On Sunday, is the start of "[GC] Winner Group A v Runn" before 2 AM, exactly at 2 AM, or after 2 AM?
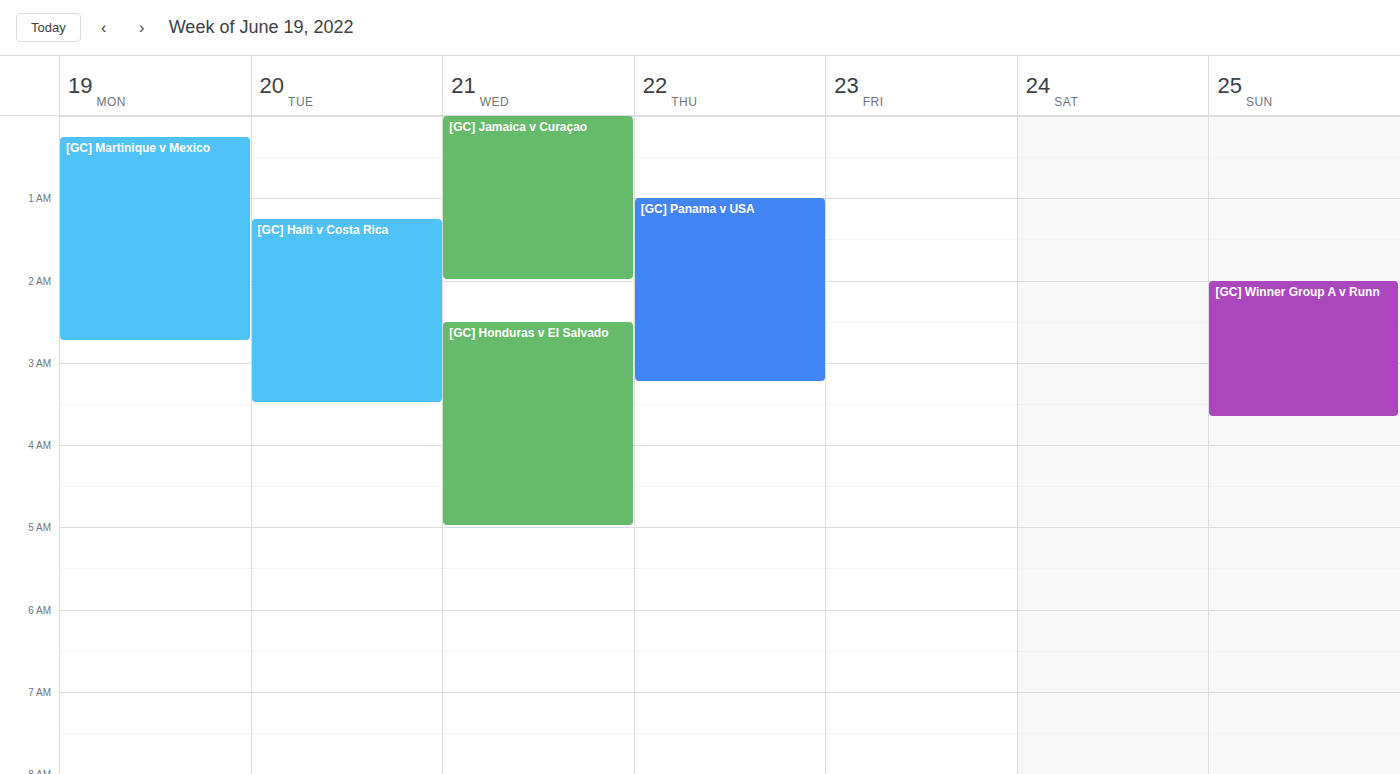
2:00 AM -- exactly at 2 AM, on the 2 AM line.